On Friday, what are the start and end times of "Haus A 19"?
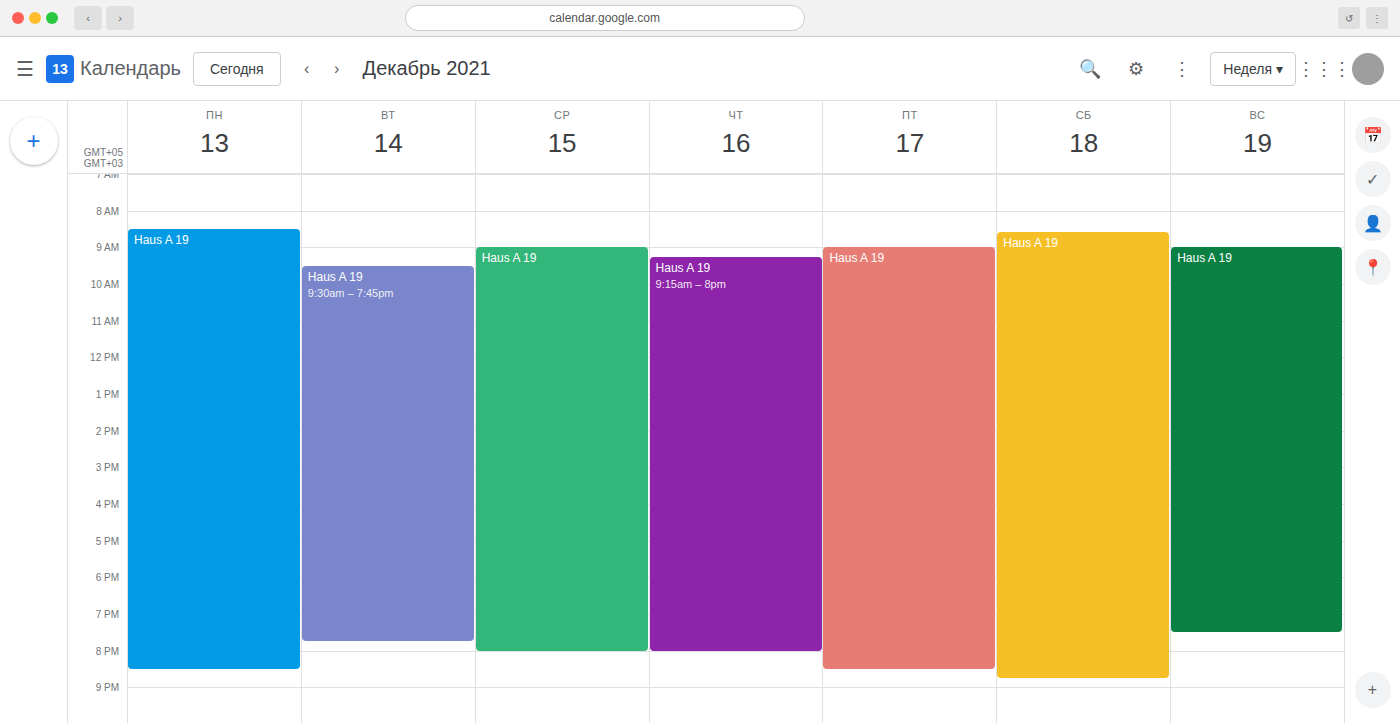
09:00 to 20:30